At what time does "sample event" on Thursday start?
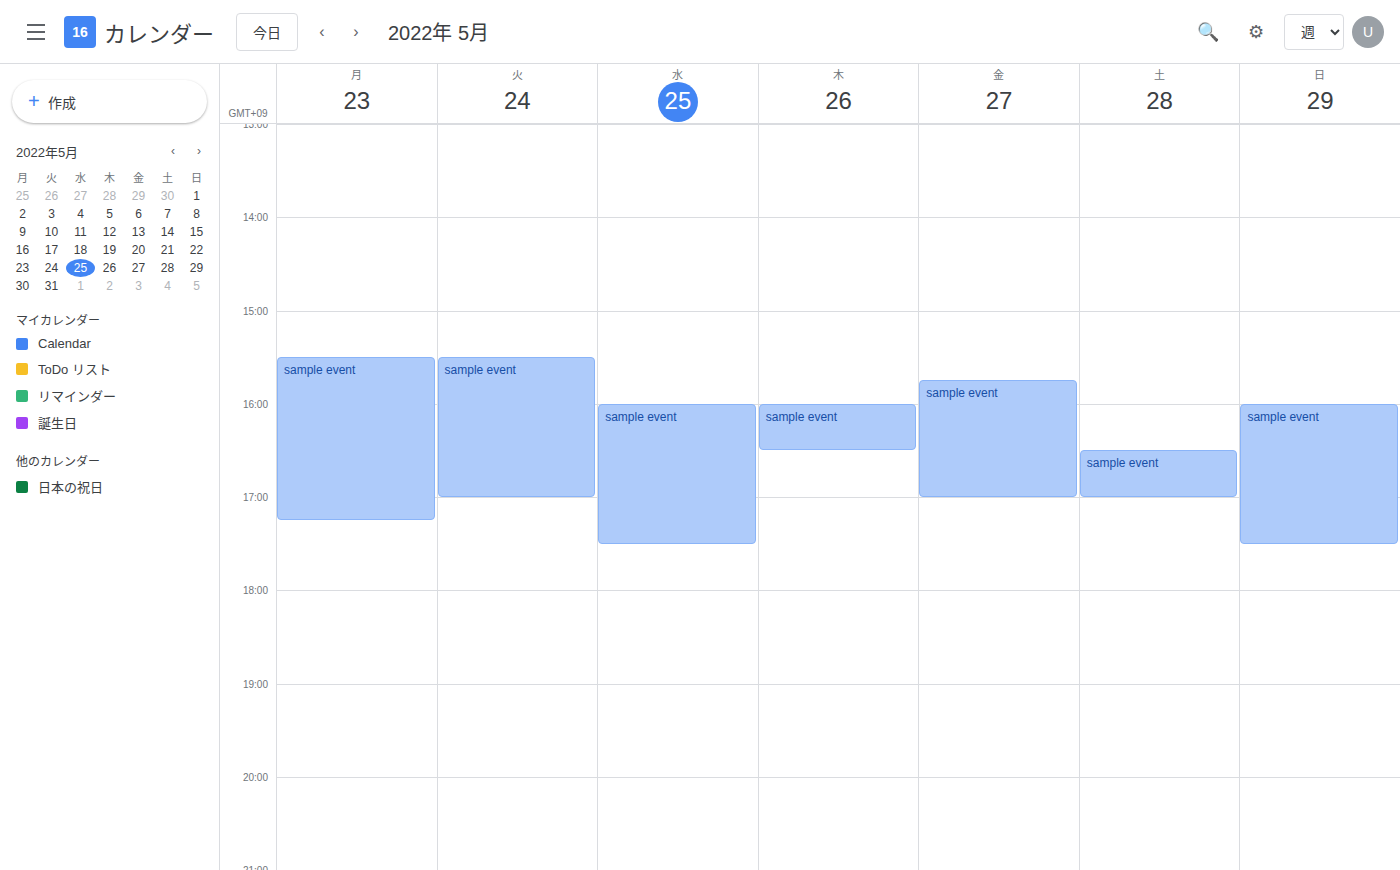
4:00 PM